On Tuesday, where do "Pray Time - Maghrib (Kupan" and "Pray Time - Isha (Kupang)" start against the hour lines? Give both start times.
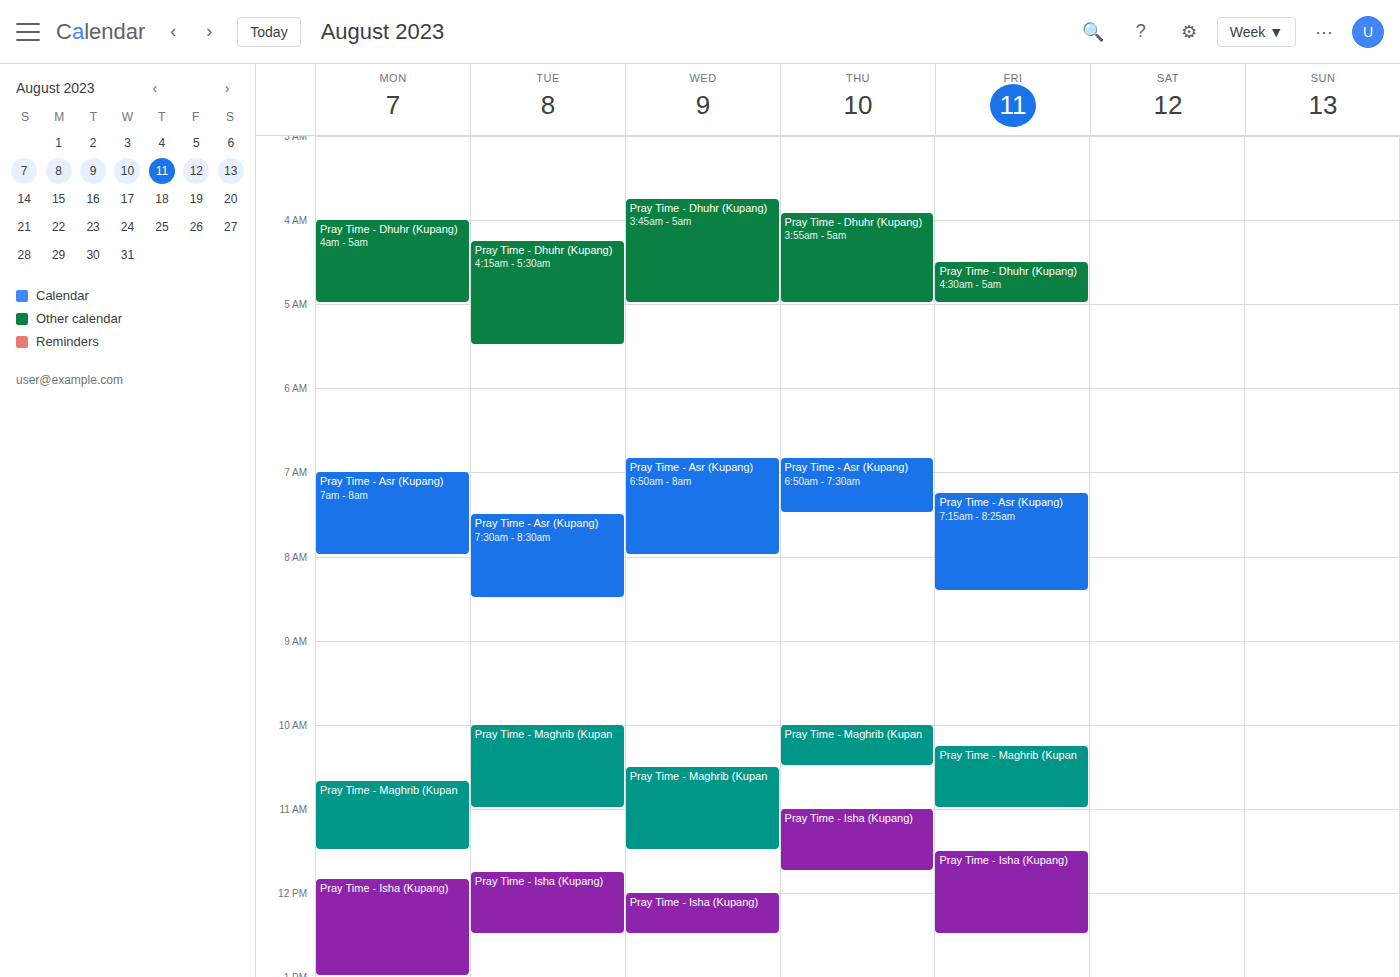
"Pray Time - Maghrib (Kupan": 10:00 AM, exactly on the 10 AM line. "Pray Time - Isha (Kupang)": 11:45 AM, neither: three quarters of the way from the 11 AM line to the 12 PM line.